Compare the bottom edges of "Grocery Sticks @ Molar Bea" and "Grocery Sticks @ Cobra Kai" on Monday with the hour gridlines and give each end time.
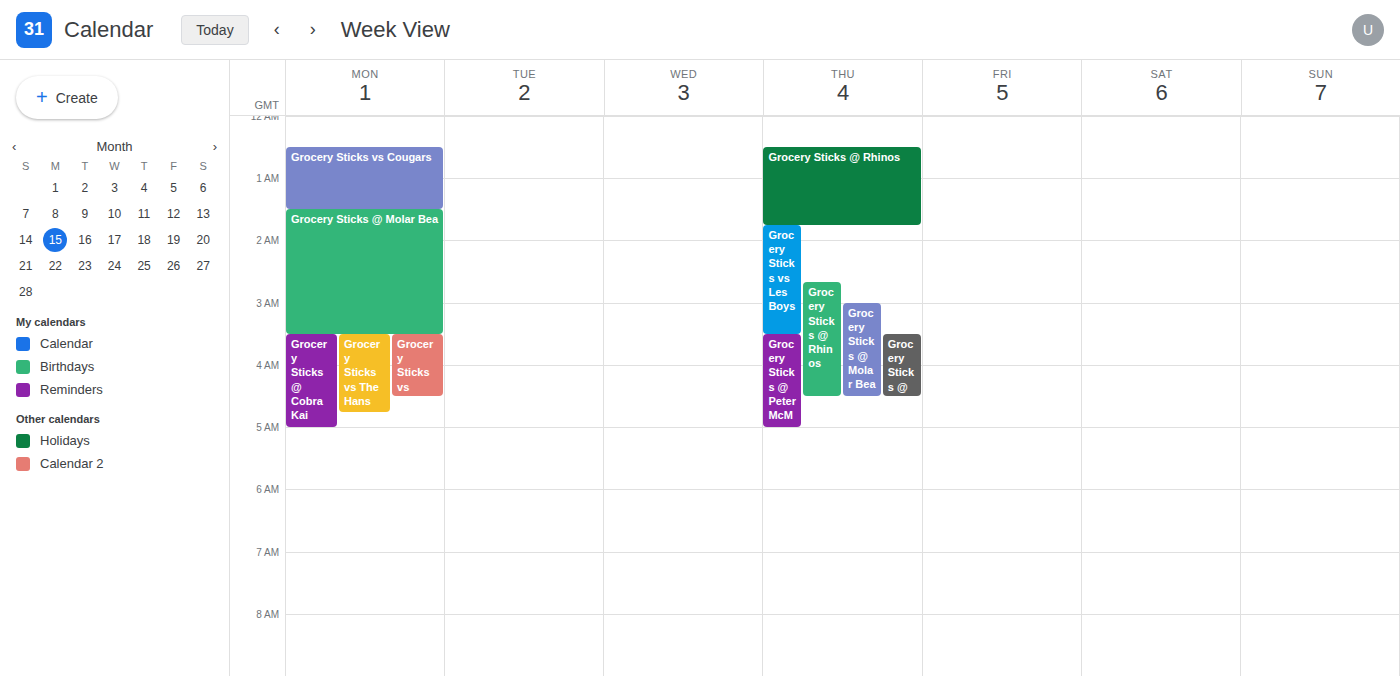
"Grocery Sticks @ Molar Bea": 3:30 AM, halfway between the 3 AM and 4 AM lines. "Grocery Sticks @ Cobra Kai": 5:00 AM, exactly on the 5 AM line.